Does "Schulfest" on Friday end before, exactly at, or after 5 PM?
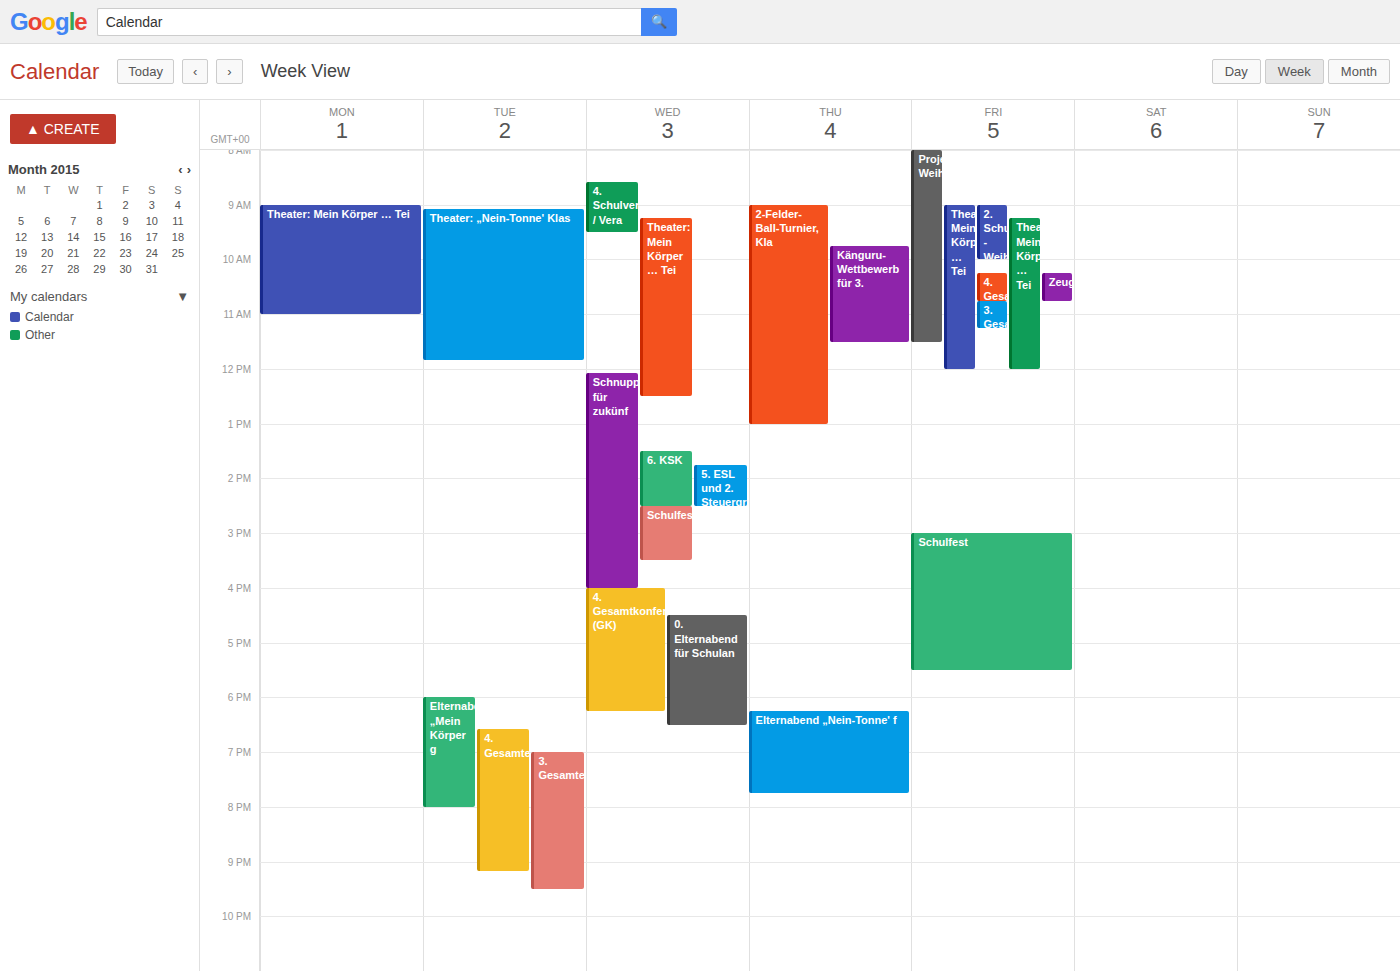
5:30 PM -- after 5 PM, 30 minutes below the 5 PM line.